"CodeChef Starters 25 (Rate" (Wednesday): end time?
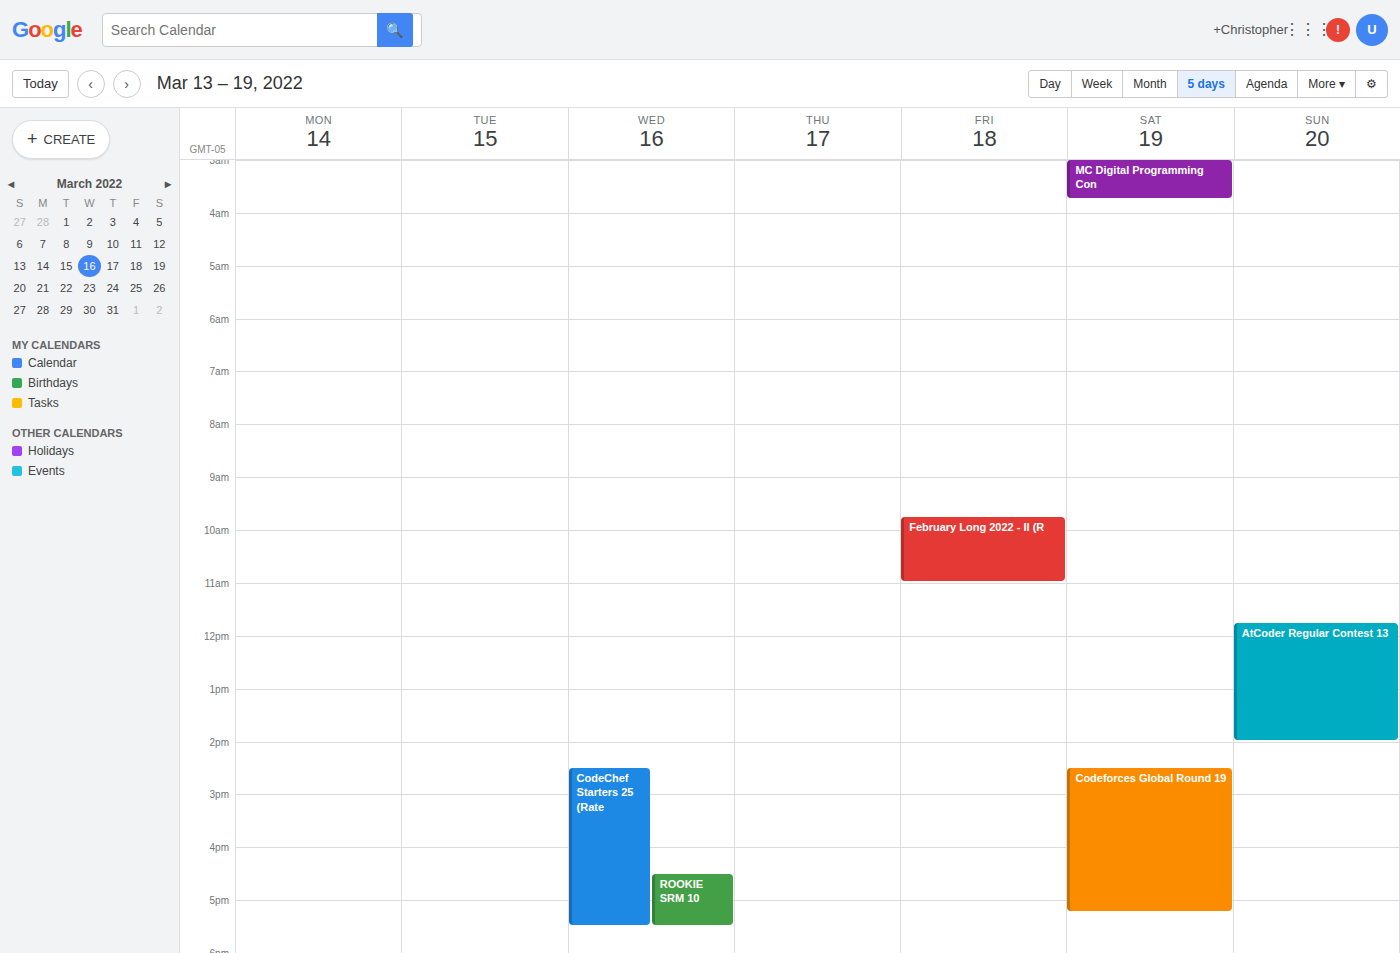
5:30 PM